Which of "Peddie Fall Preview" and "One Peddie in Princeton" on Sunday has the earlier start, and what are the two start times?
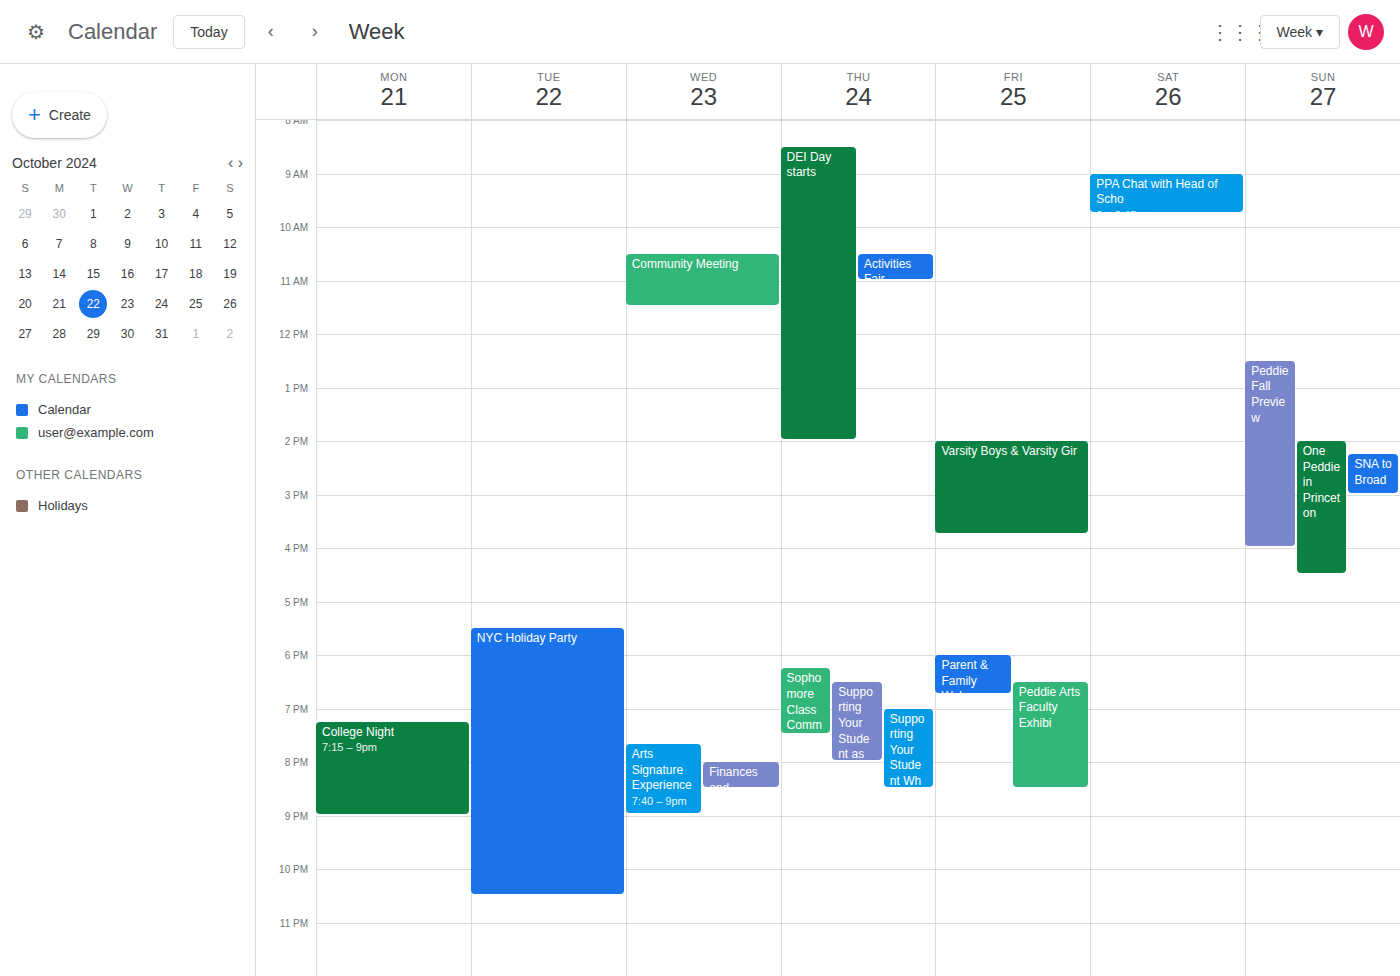
"Peddie Fall Preview" 12:30 PM; "One Peddie in Princeton" 2:00 PM.